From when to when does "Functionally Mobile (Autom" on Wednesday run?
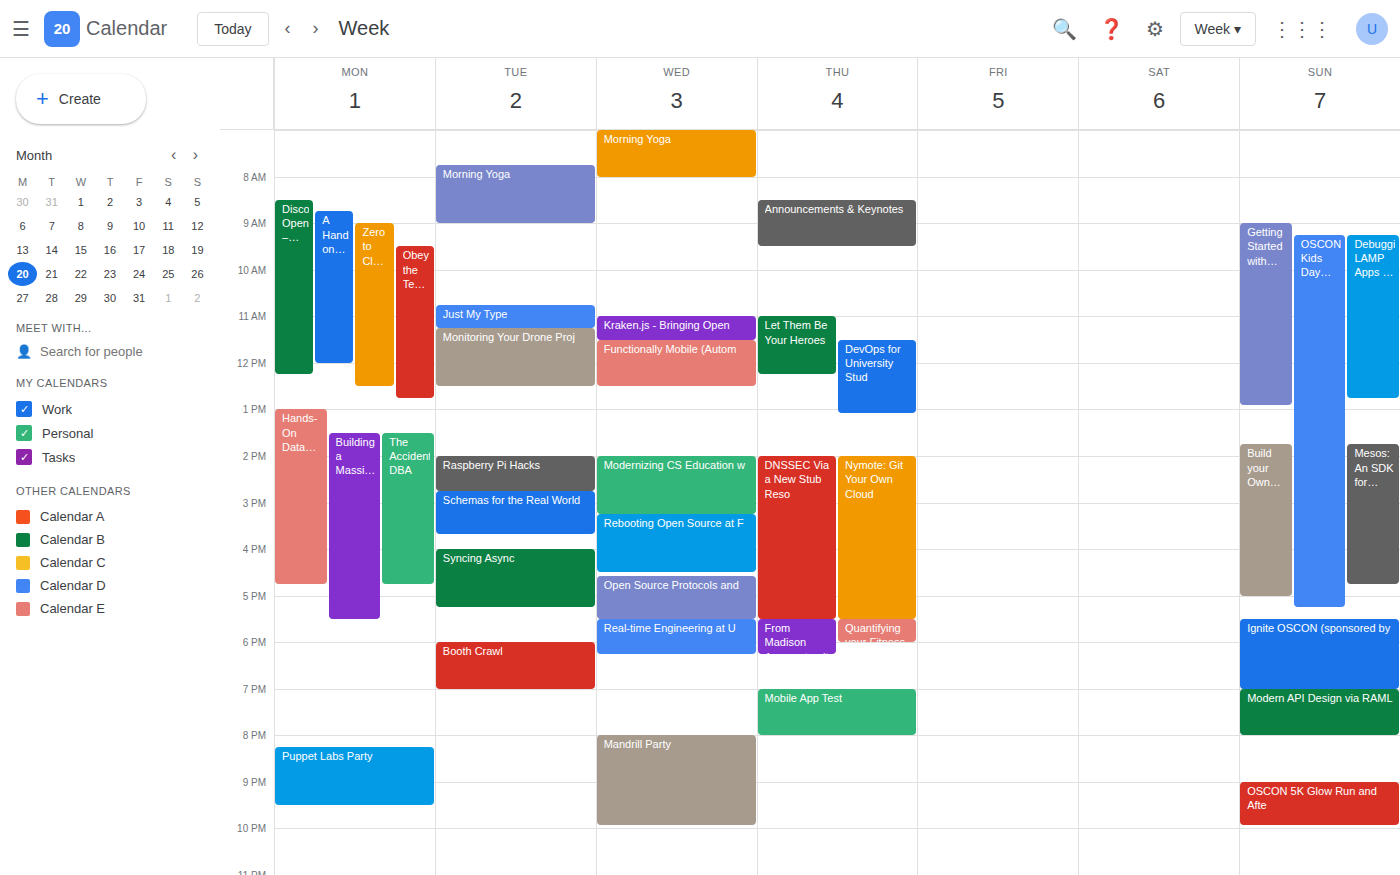
11:30 to 12:30